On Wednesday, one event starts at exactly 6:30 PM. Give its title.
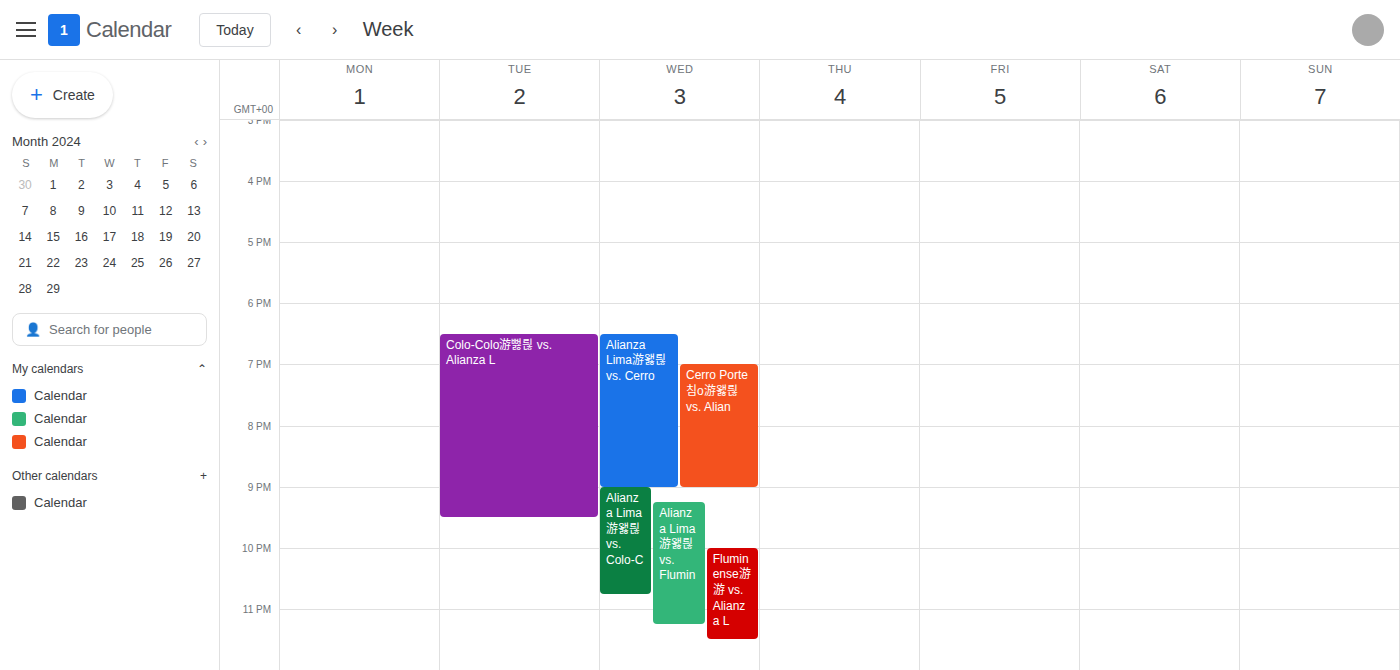
"Alianza Lima游왫릖 vs. Cerro"